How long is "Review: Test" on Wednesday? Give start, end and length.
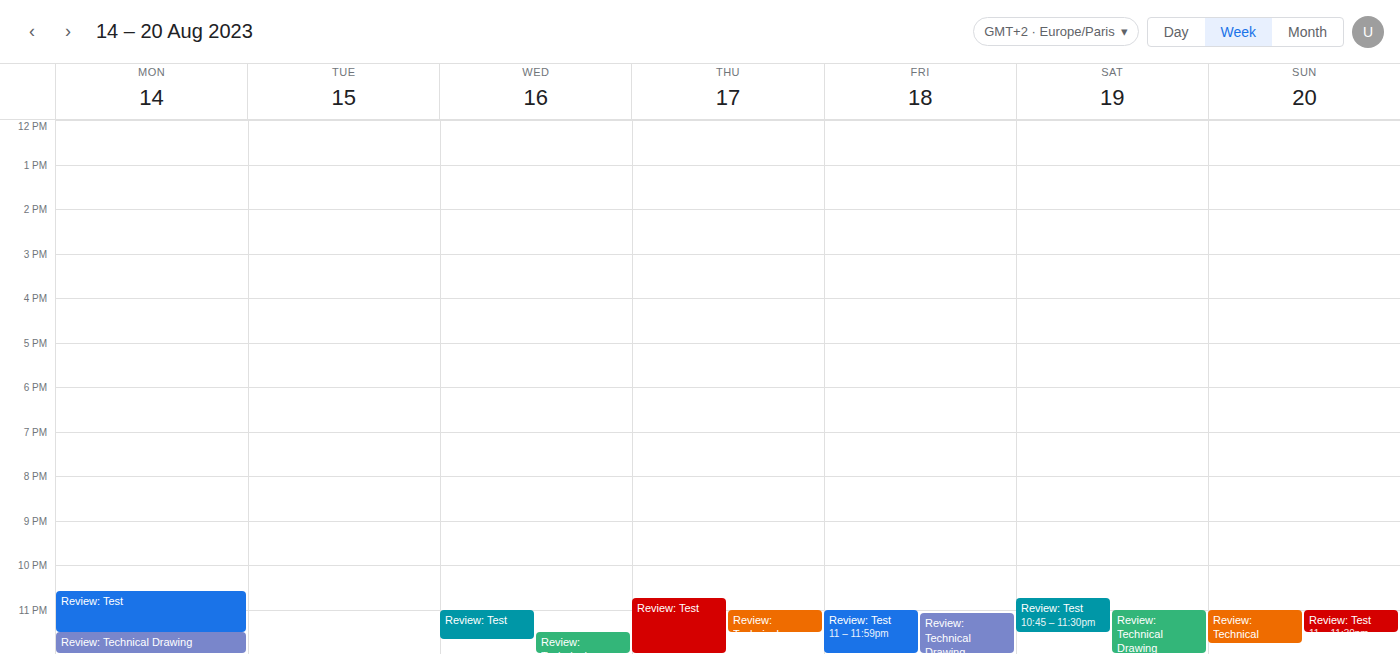
11:00 PM to 11:40 PM, 40 minutes